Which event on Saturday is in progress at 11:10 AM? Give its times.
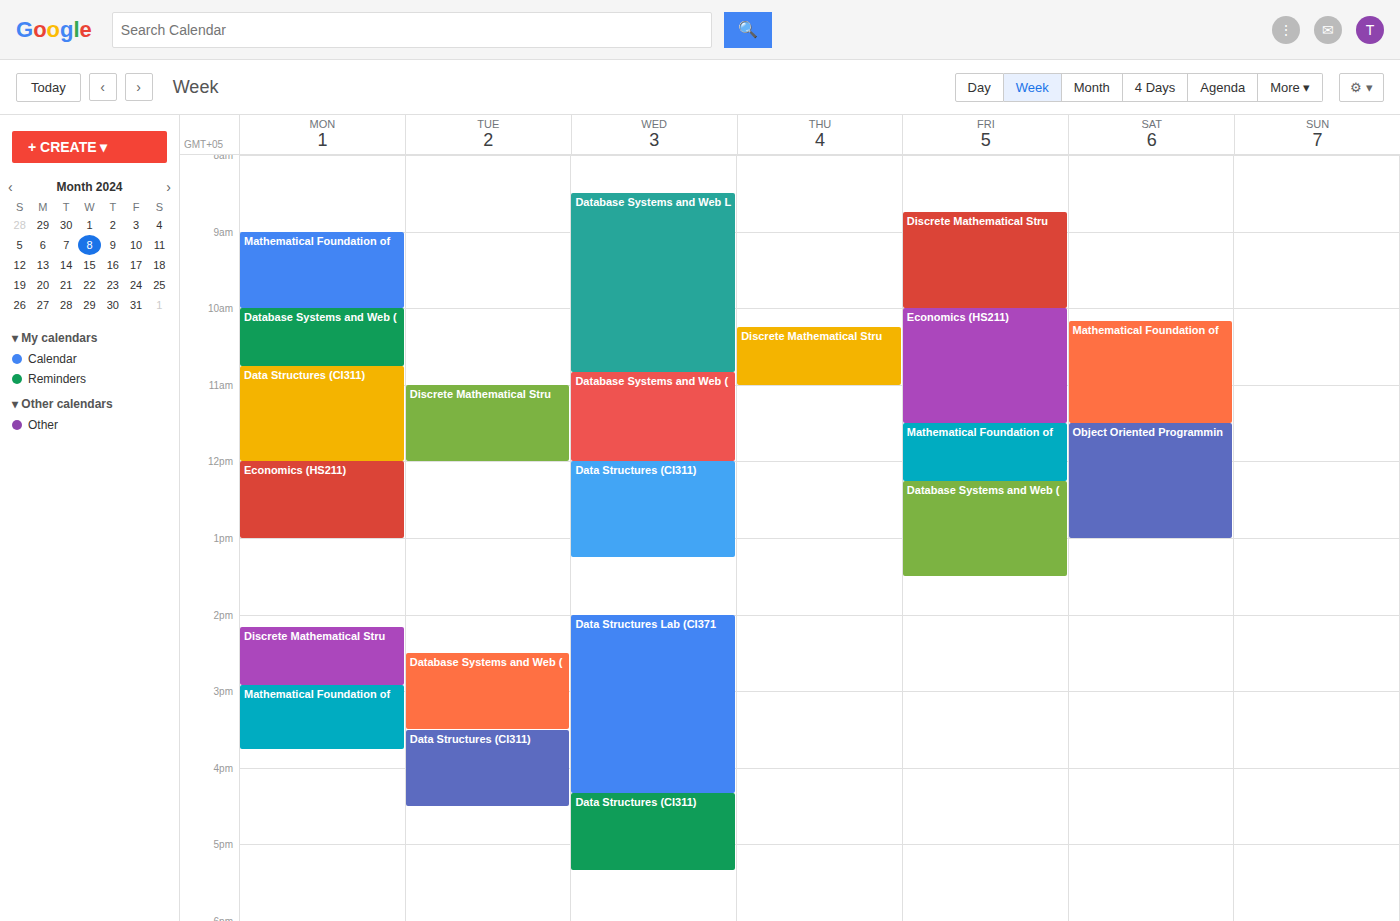
"Mathematical Foundation of", 10:10 AM to 11:30 AM